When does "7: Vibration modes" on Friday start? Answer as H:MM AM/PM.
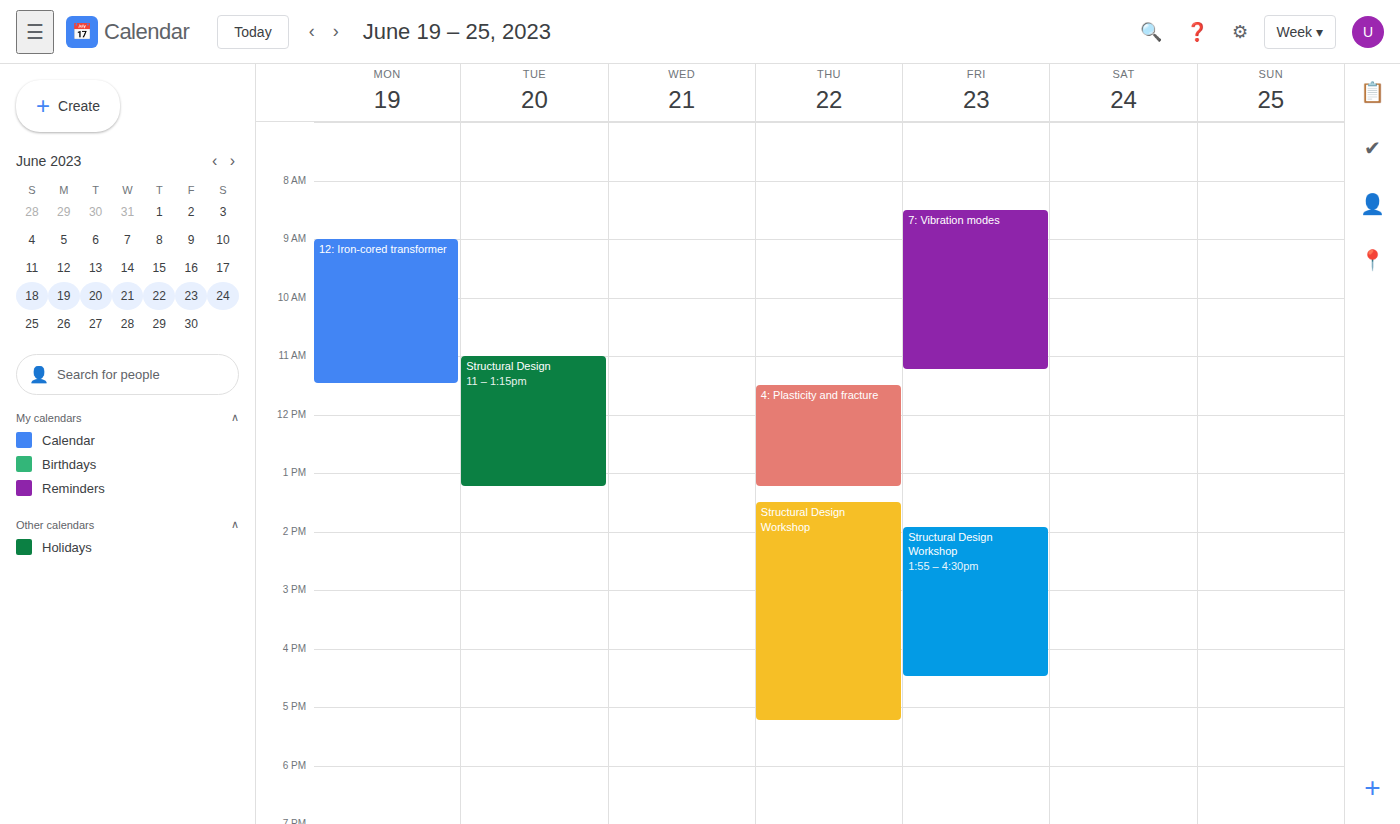
8:30 AM